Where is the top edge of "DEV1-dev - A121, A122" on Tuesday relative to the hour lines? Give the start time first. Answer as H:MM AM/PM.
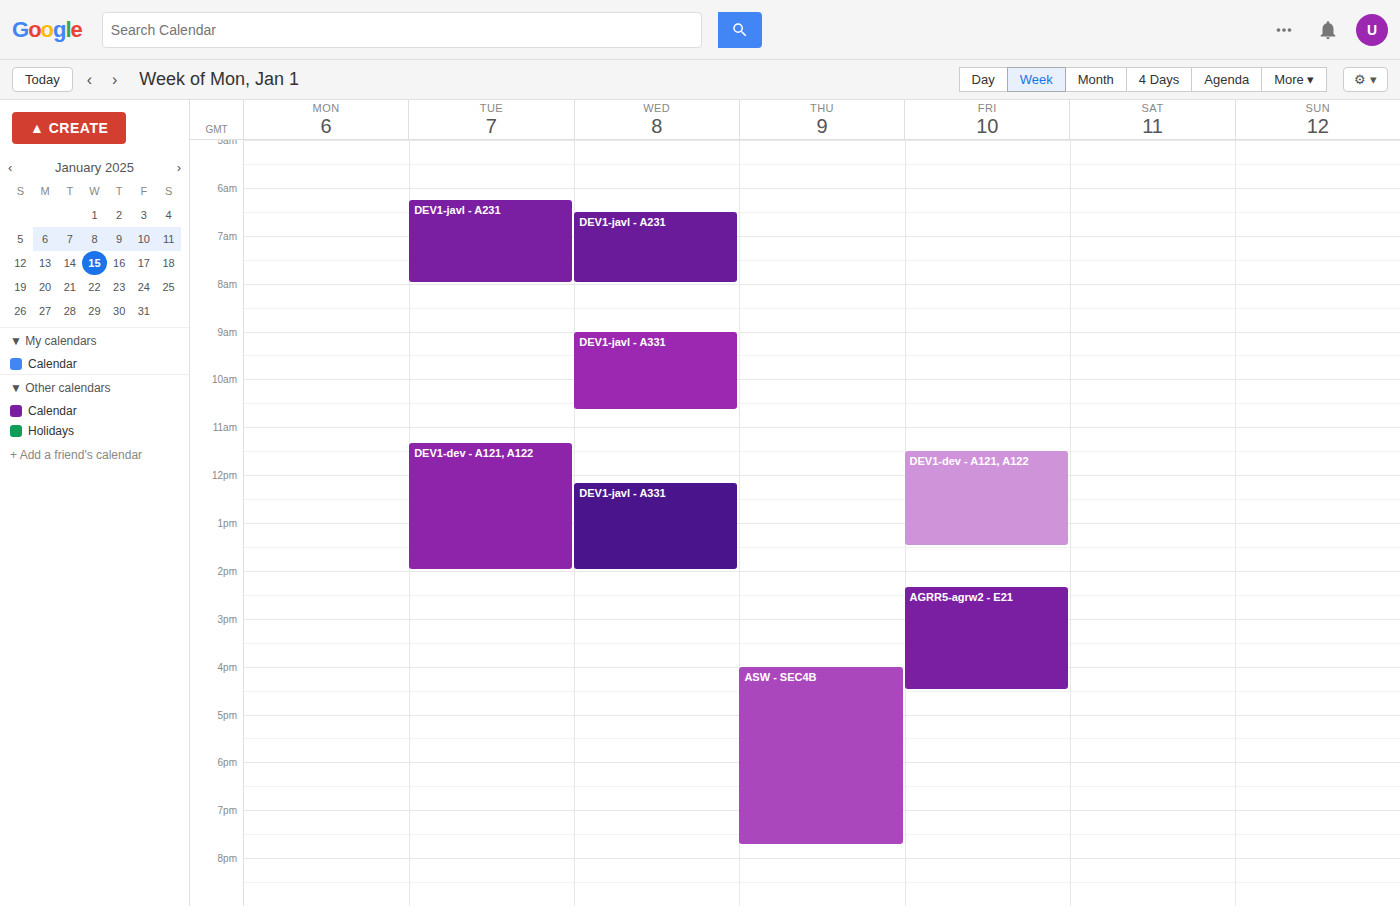
11:20 AM -- neither: 20 minutes below the 11 AM line and 40 minutes above the 12 PM line.